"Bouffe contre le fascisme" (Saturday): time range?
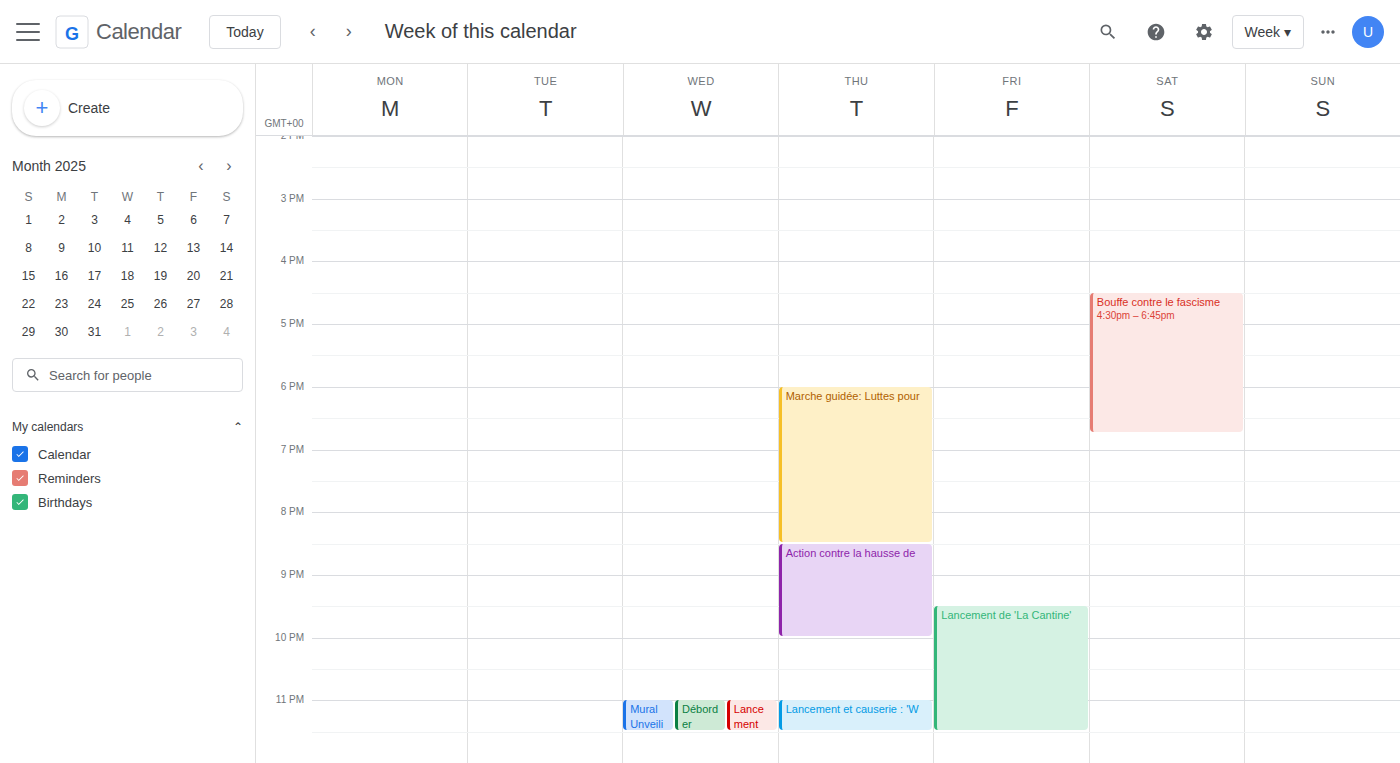
4:30 PM to 6:45 PM